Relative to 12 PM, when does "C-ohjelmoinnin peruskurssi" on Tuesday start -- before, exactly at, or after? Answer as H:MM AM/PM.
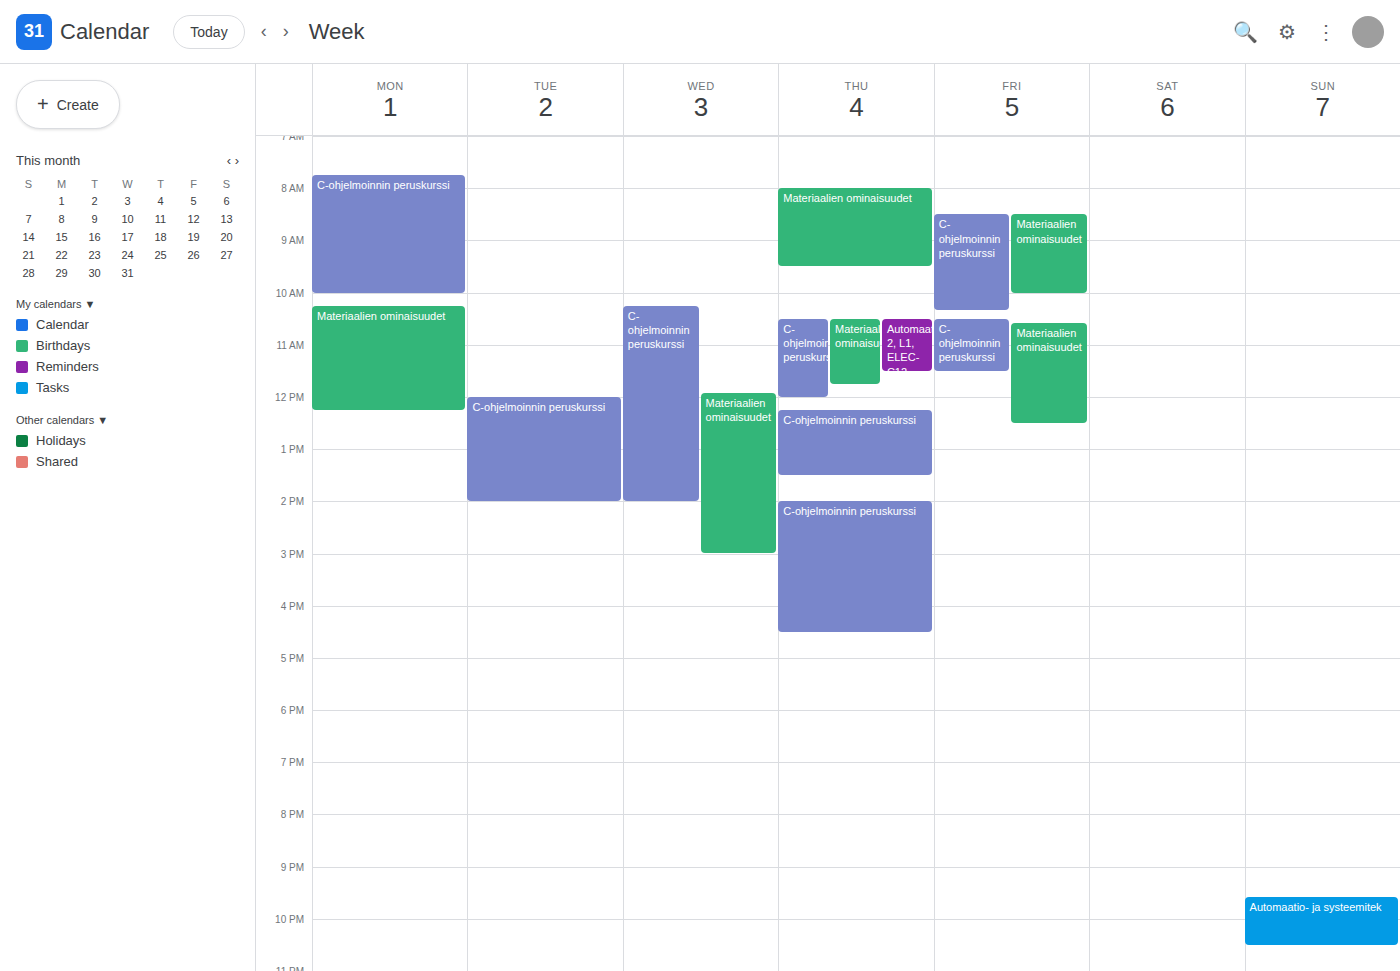
12:00 PM -- exactly at 12 PM, on the 12 PM line.